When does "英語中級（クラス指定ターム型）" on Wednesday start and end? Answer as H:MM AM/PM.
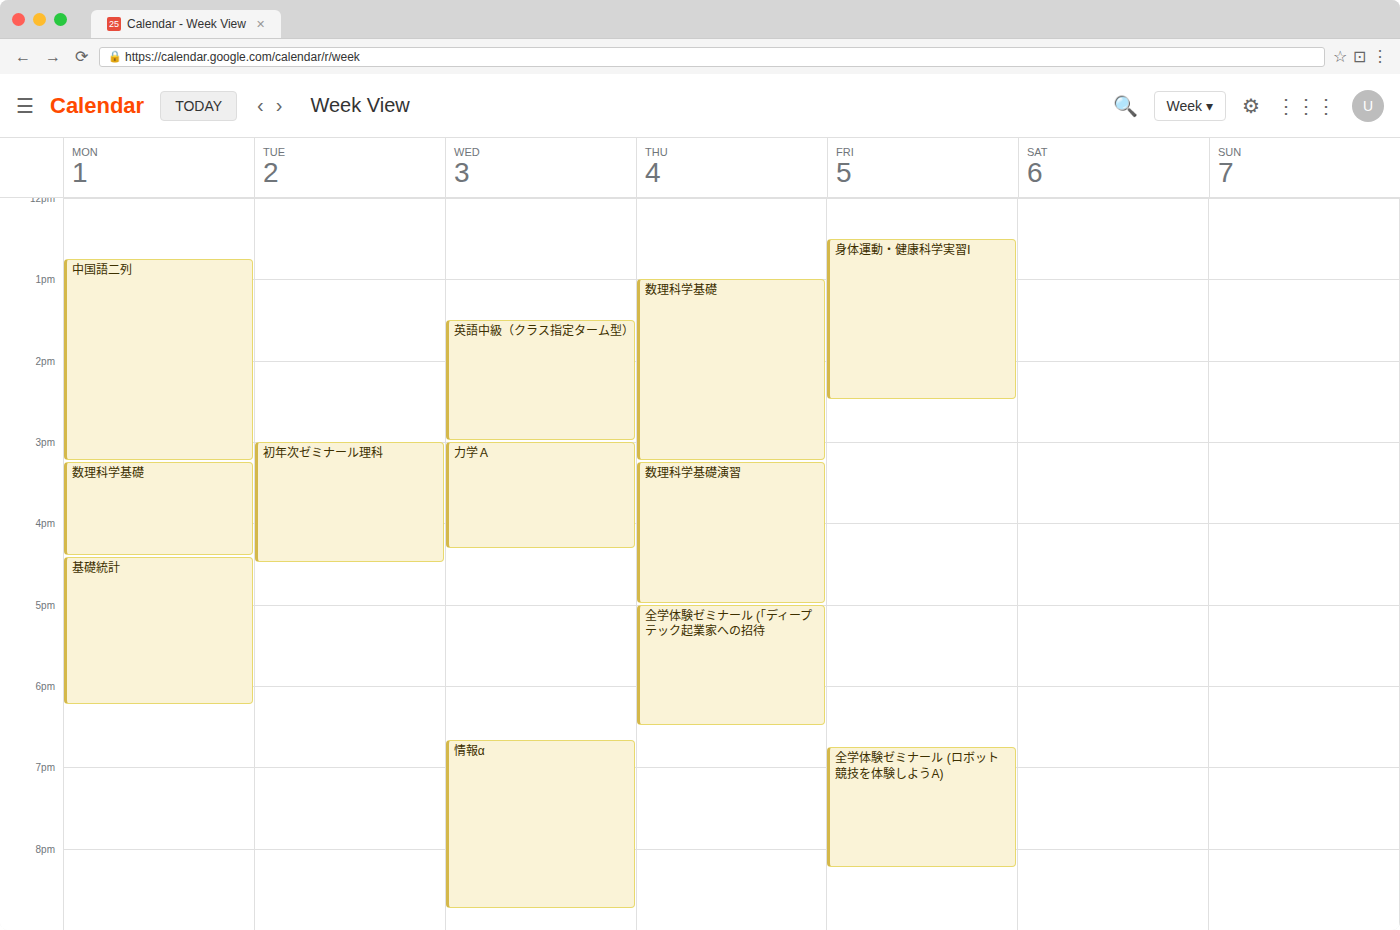
1:30 PM to 3:00 PM